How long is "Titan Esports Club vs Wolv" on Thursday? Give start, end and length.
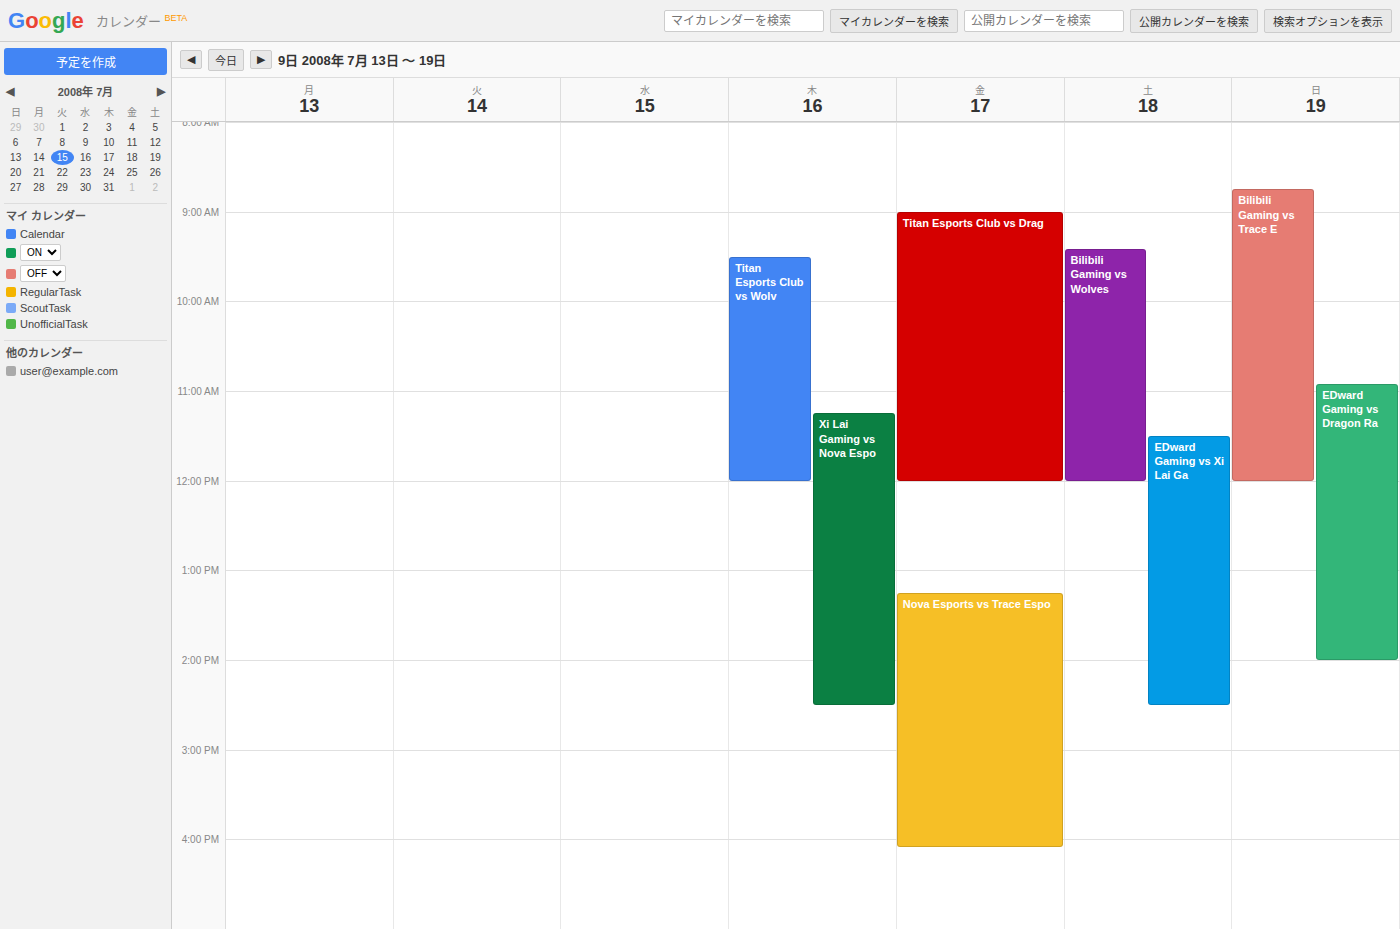
9:30 AM to 12:00 PM, 2 hours 30 minutes